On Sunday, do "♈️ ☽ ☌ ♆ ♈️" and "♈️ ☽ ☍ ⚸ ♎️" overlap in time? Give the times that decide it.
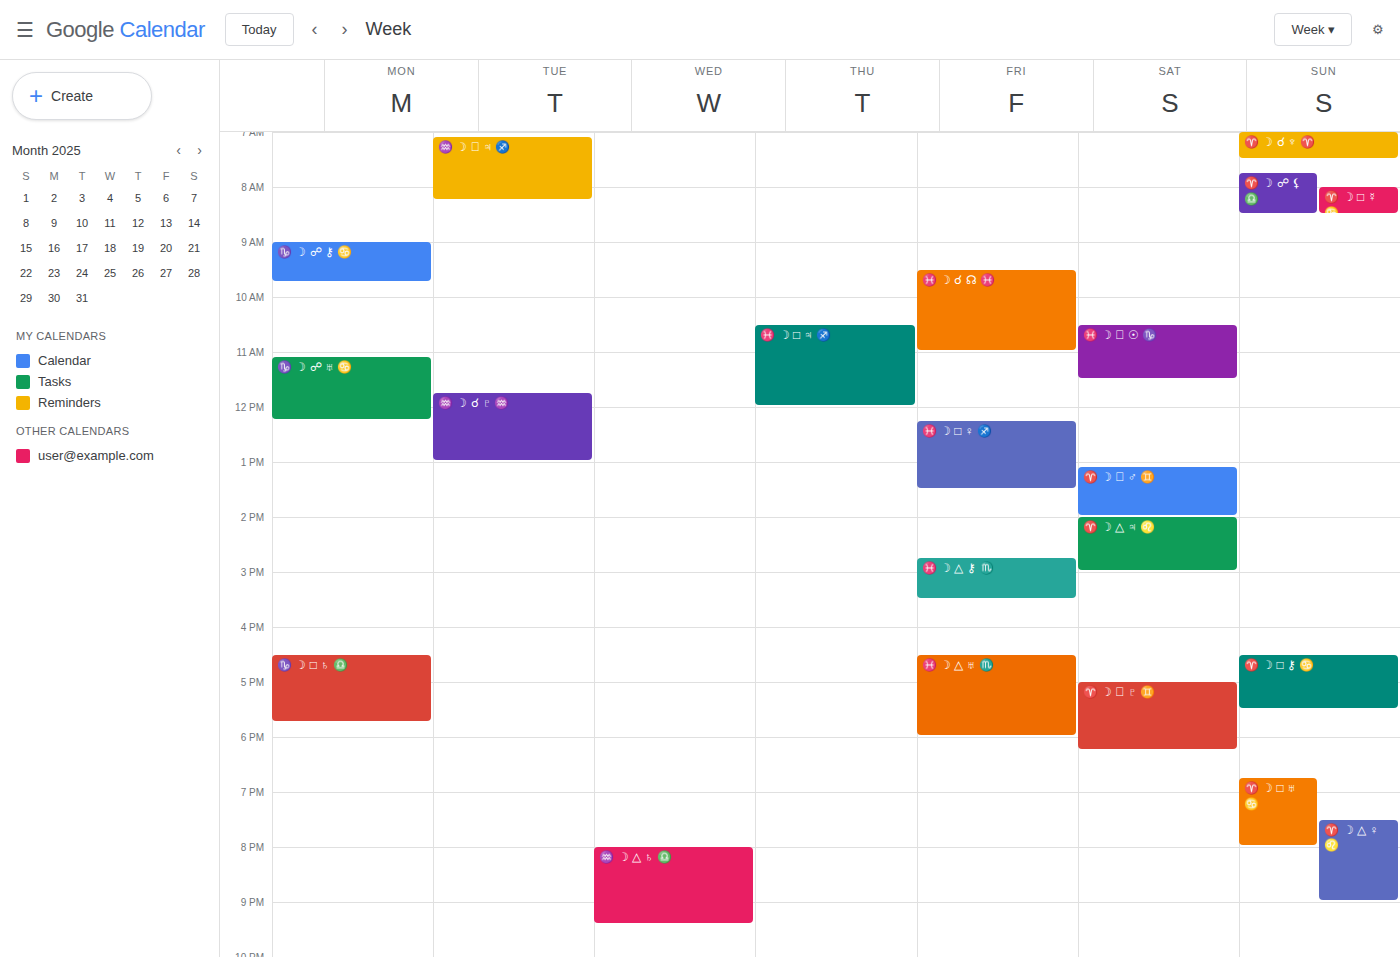
"♈️ ☽ ☌ ♆ ♈️" ends at 7:30 AM and "♈️ ☽ ☍ ⚸ ♎️" starts at 7:45 AM -- no overlap.